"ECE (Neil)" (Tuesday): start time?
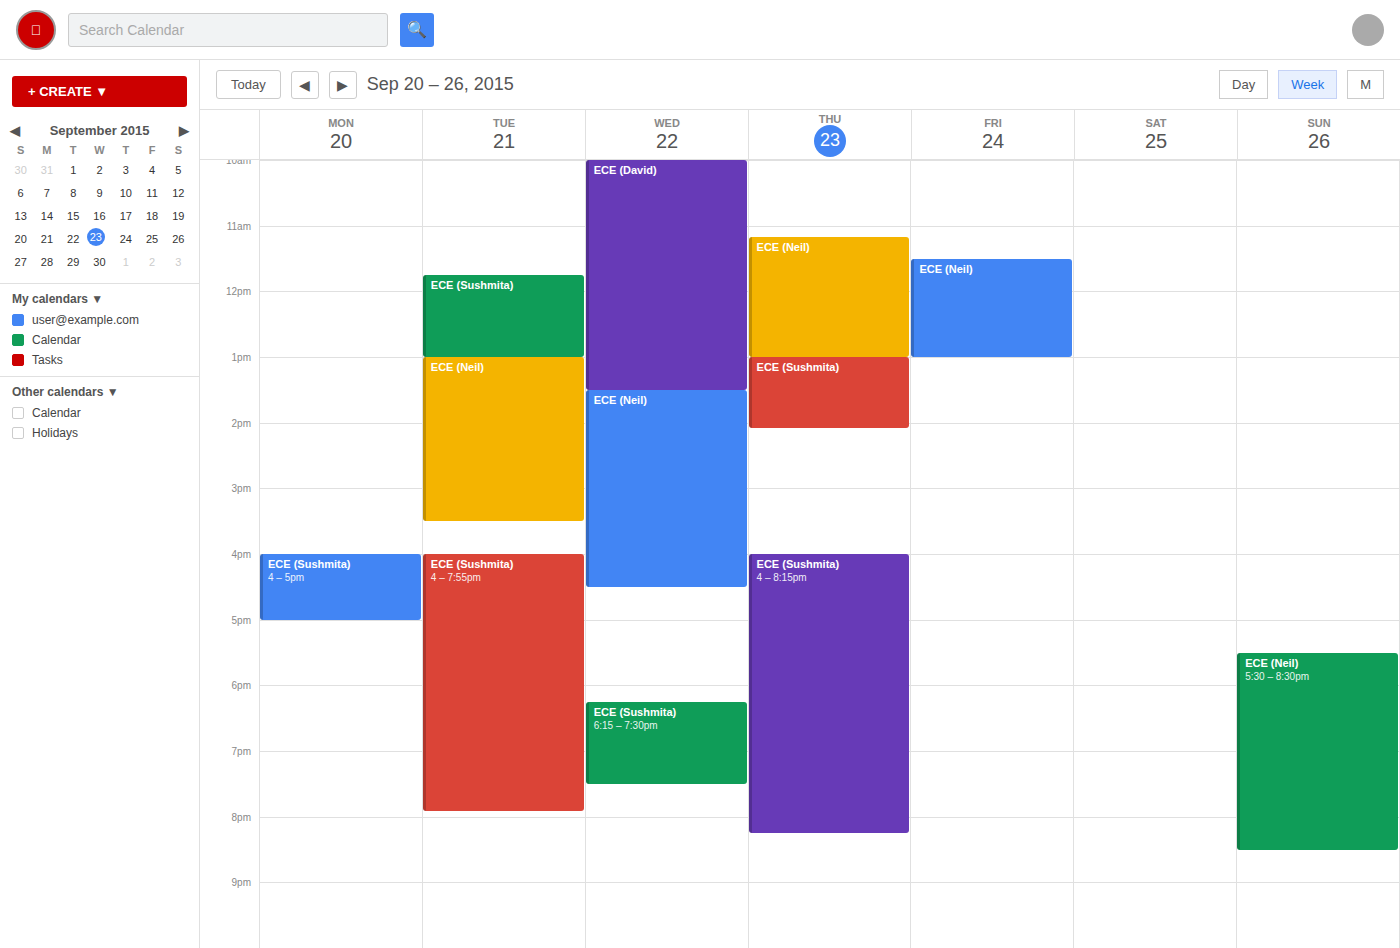
13:00